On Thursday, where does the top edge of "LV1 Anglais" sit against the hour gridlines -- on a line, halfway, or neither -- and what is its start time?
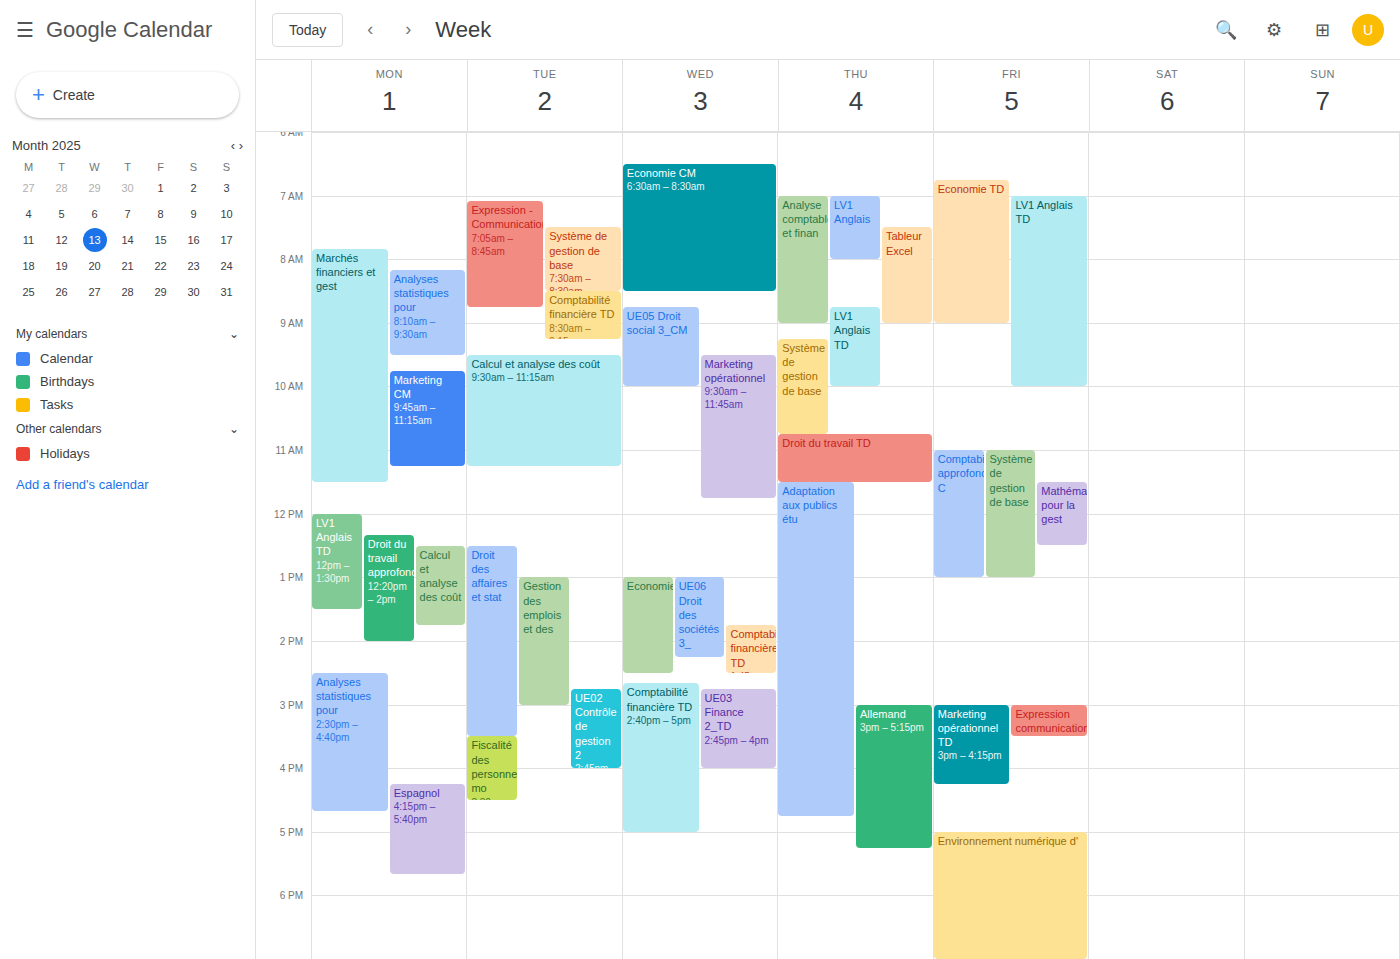
7:00 AM -- exactly on the 7 AM line.